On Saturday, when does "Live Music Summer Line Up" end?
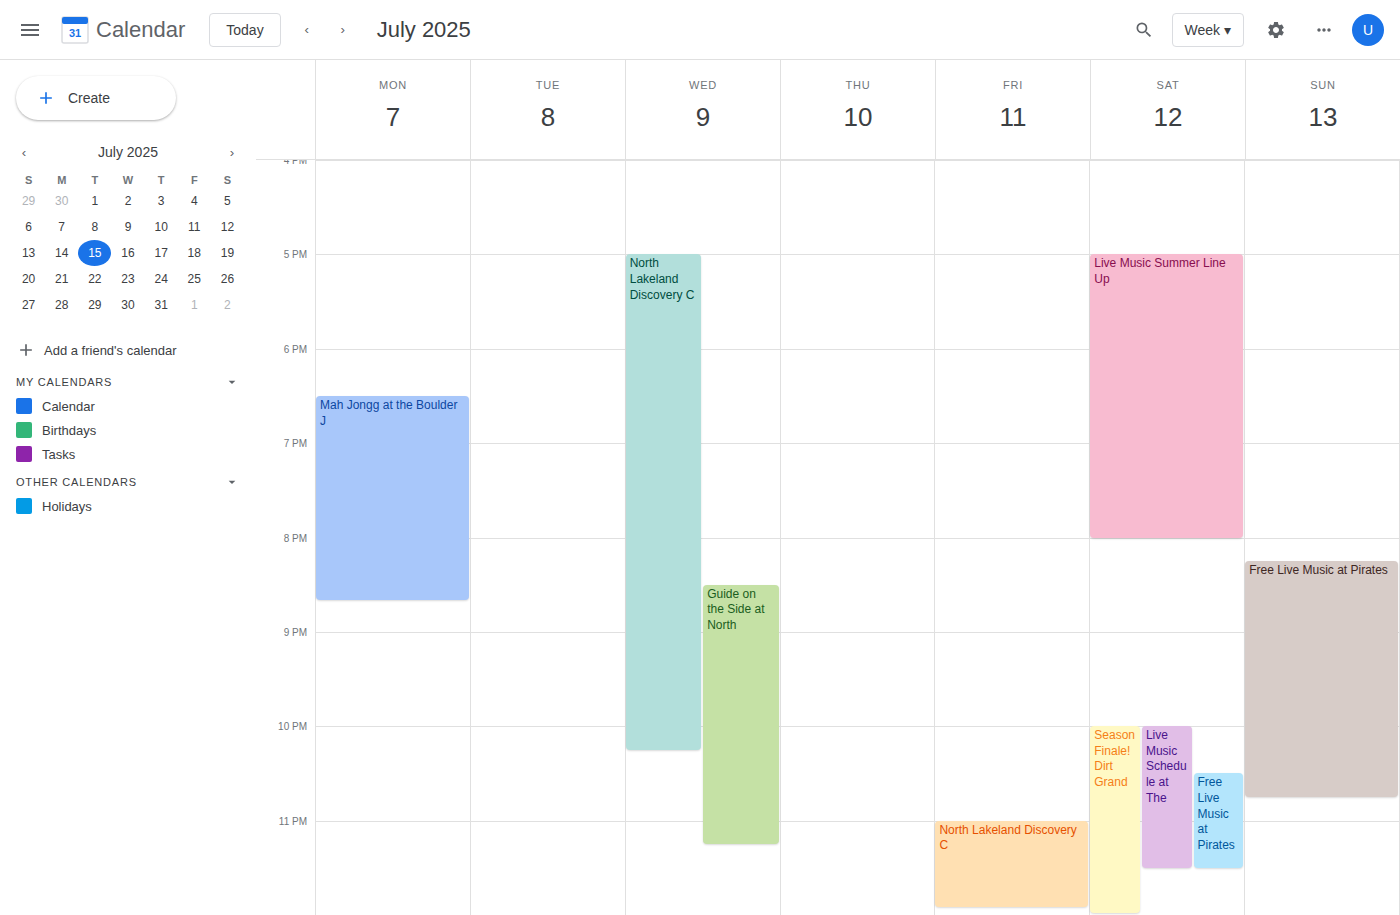
8:00 PM